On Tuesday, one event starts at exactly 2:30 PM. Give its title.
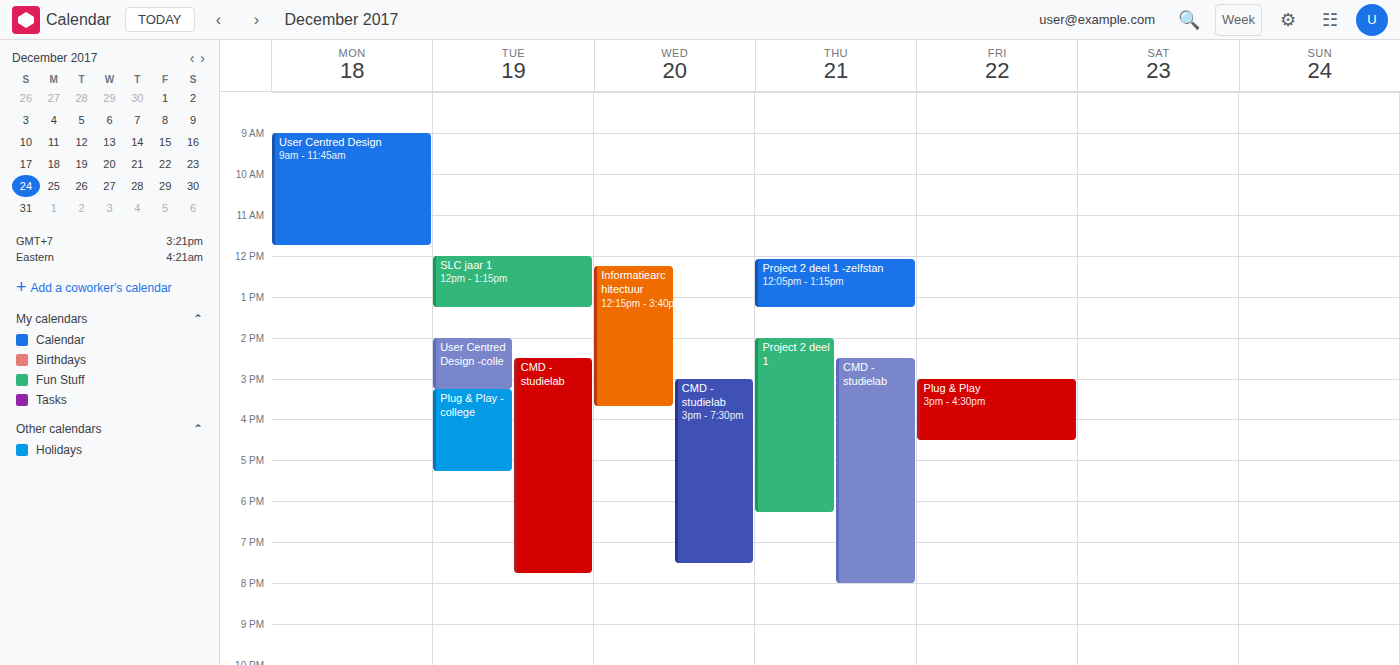
"CMD -studielab"